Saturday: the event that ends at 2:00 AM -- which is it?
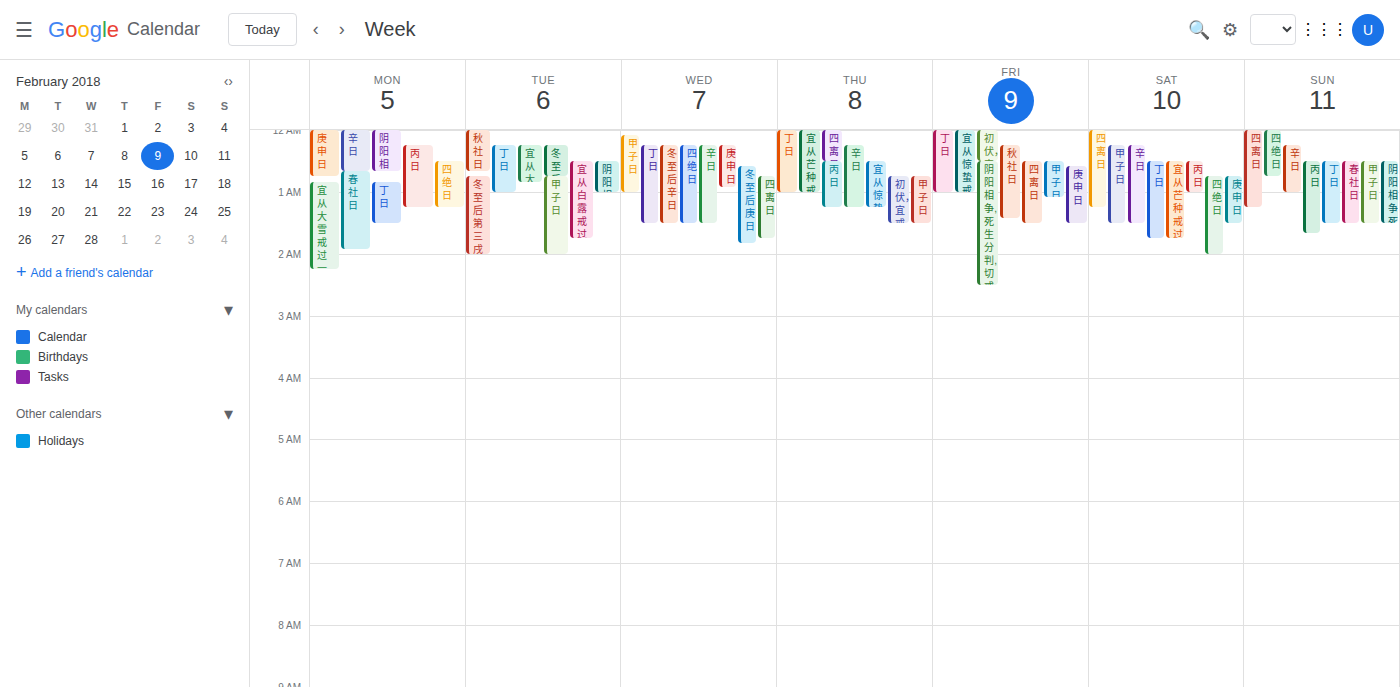
"四绝日"